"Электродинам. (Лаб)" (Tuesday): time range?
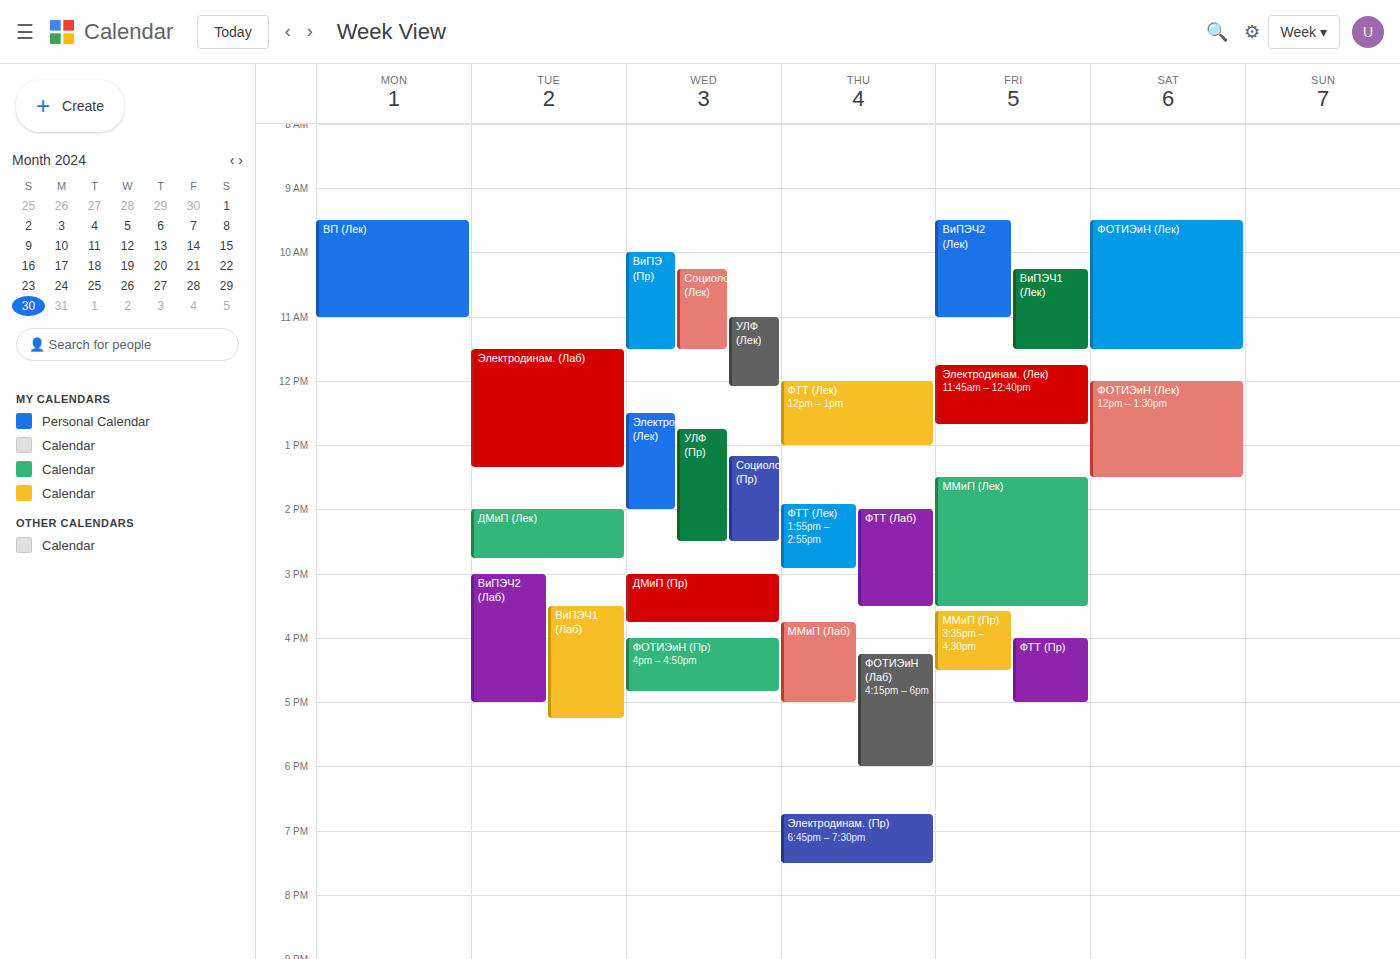
11:30 AM to 1:20 PM